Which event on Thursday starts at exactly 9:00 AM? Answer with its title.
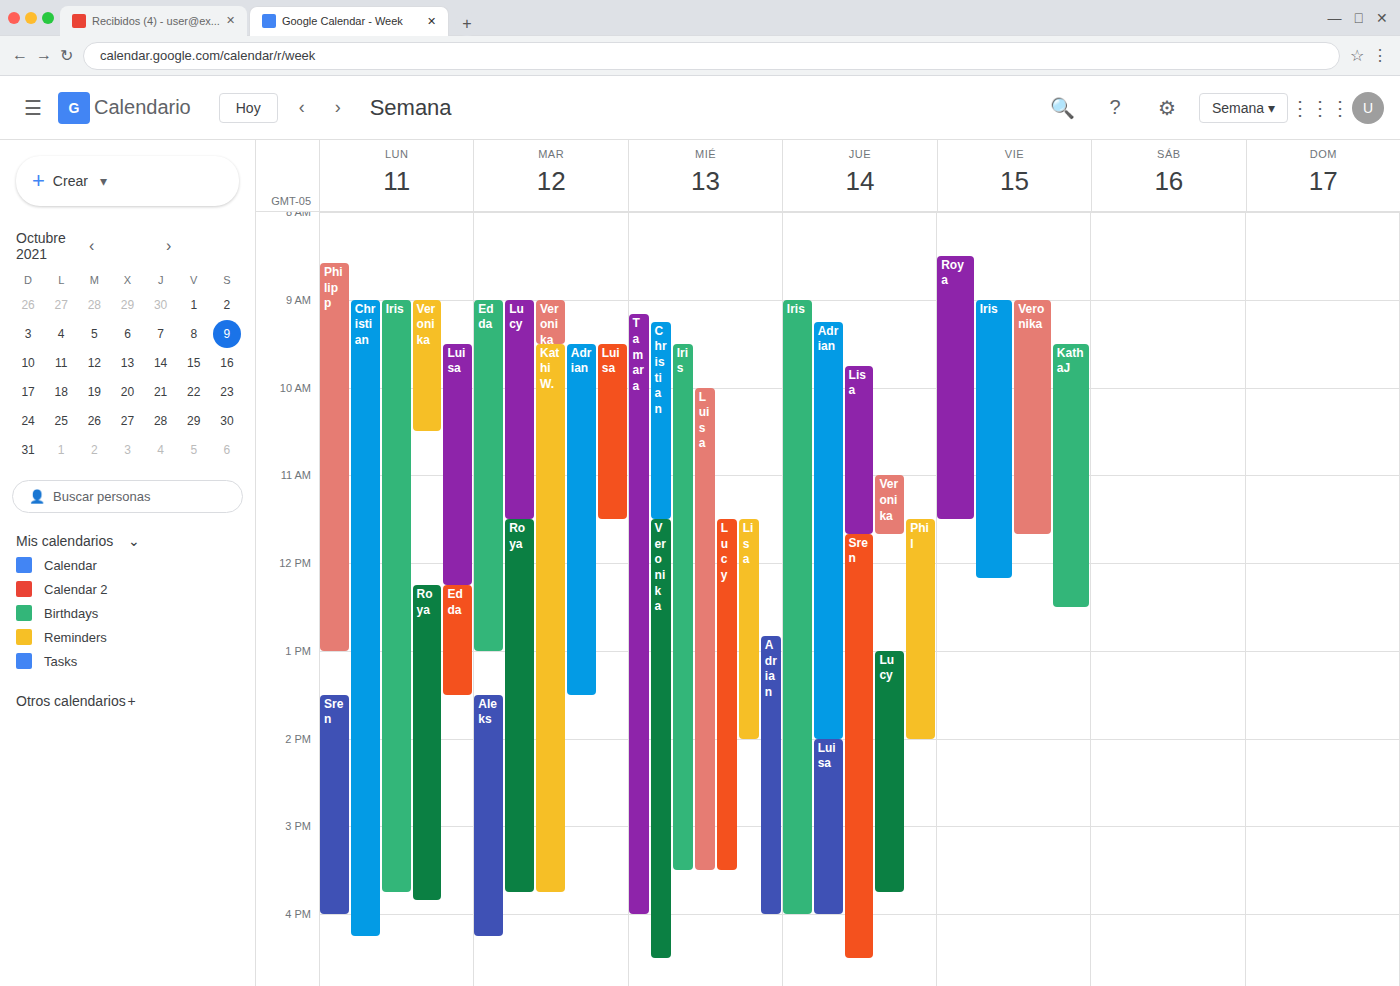
"Iris"